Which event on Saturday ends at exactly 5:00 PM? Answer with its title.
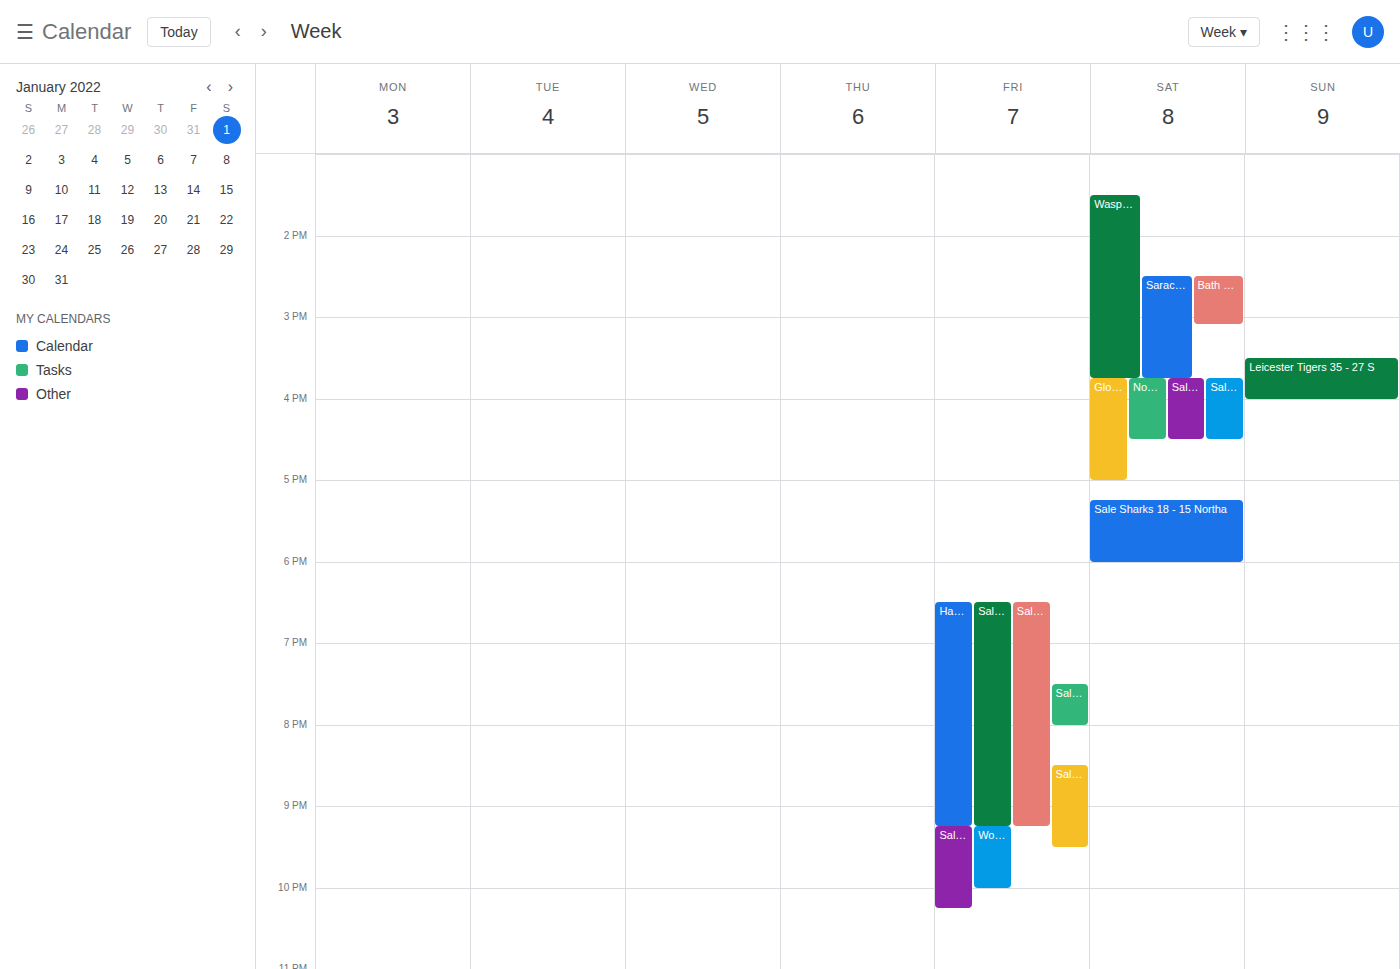
"Gloucester Rugby v Sale Sh"